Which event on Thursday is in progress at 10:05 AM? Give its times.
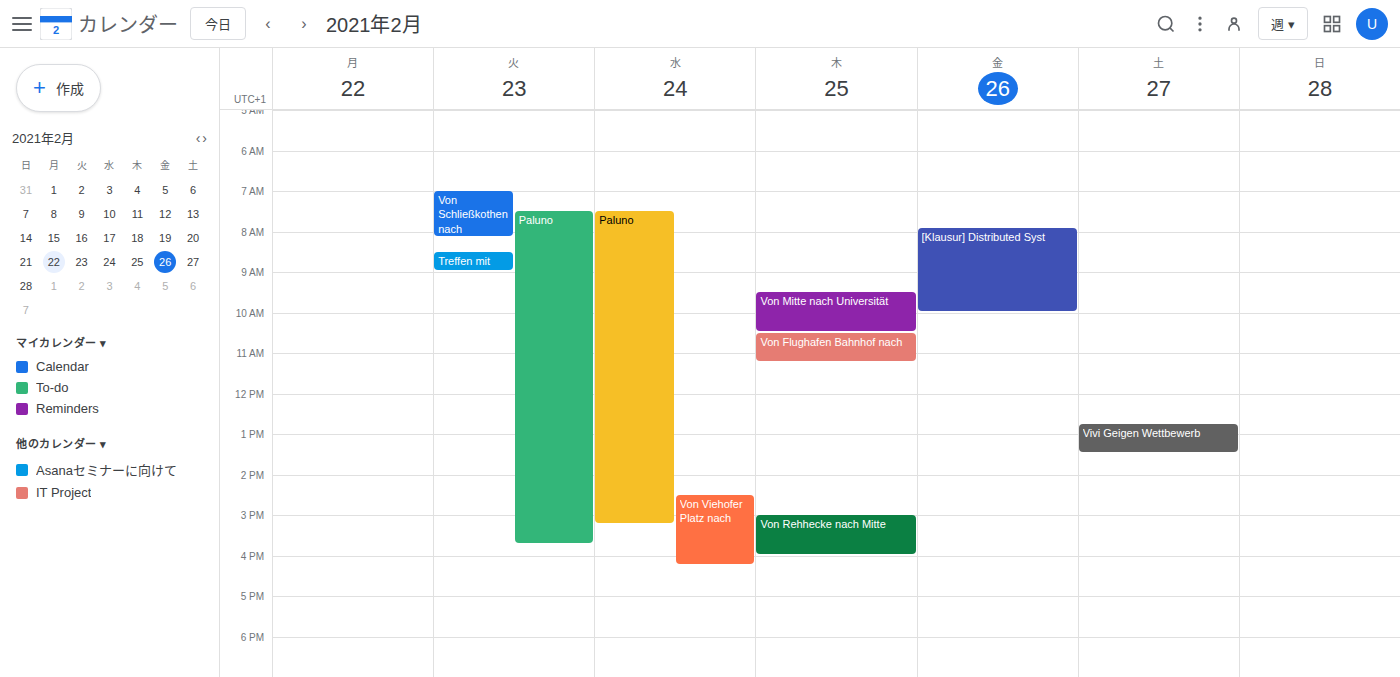
"Von Mitte nach Universität", 9:30 AM to 10:30 AM